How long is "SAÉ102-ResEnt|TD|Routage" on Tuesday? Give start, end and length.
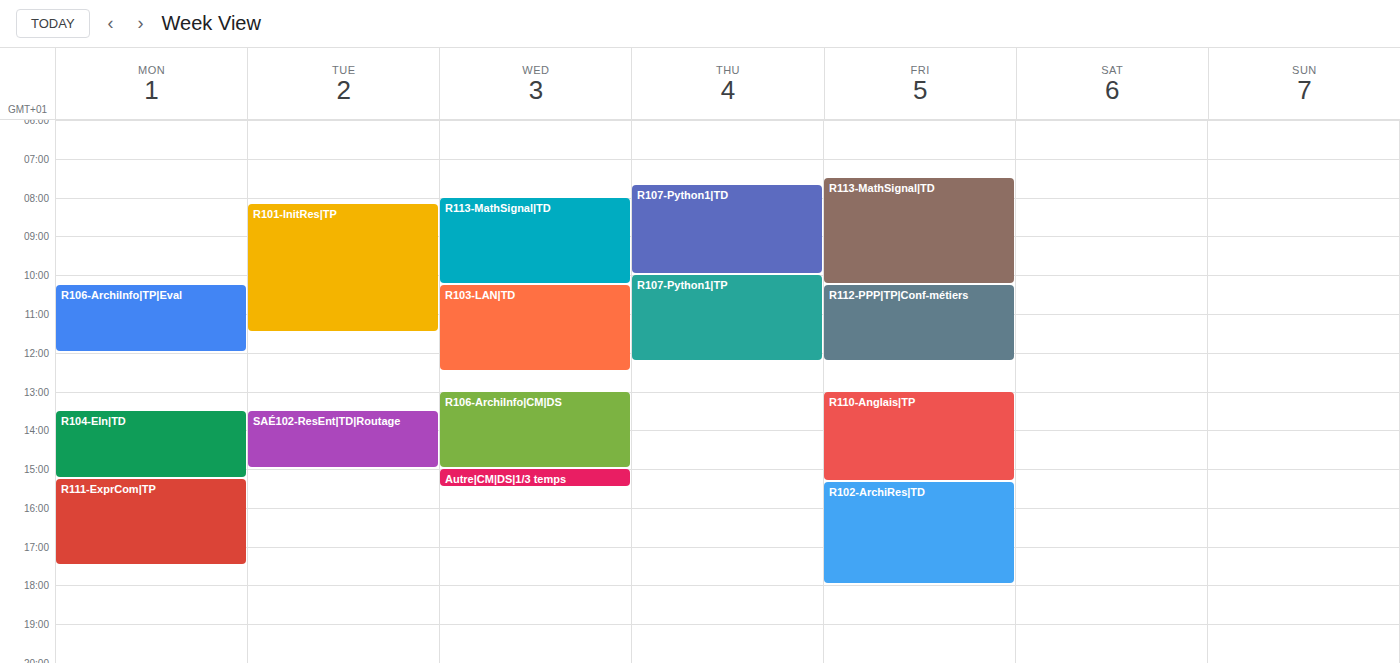
1:30 PM to 3:00 PM, 1 hour 30 minutes